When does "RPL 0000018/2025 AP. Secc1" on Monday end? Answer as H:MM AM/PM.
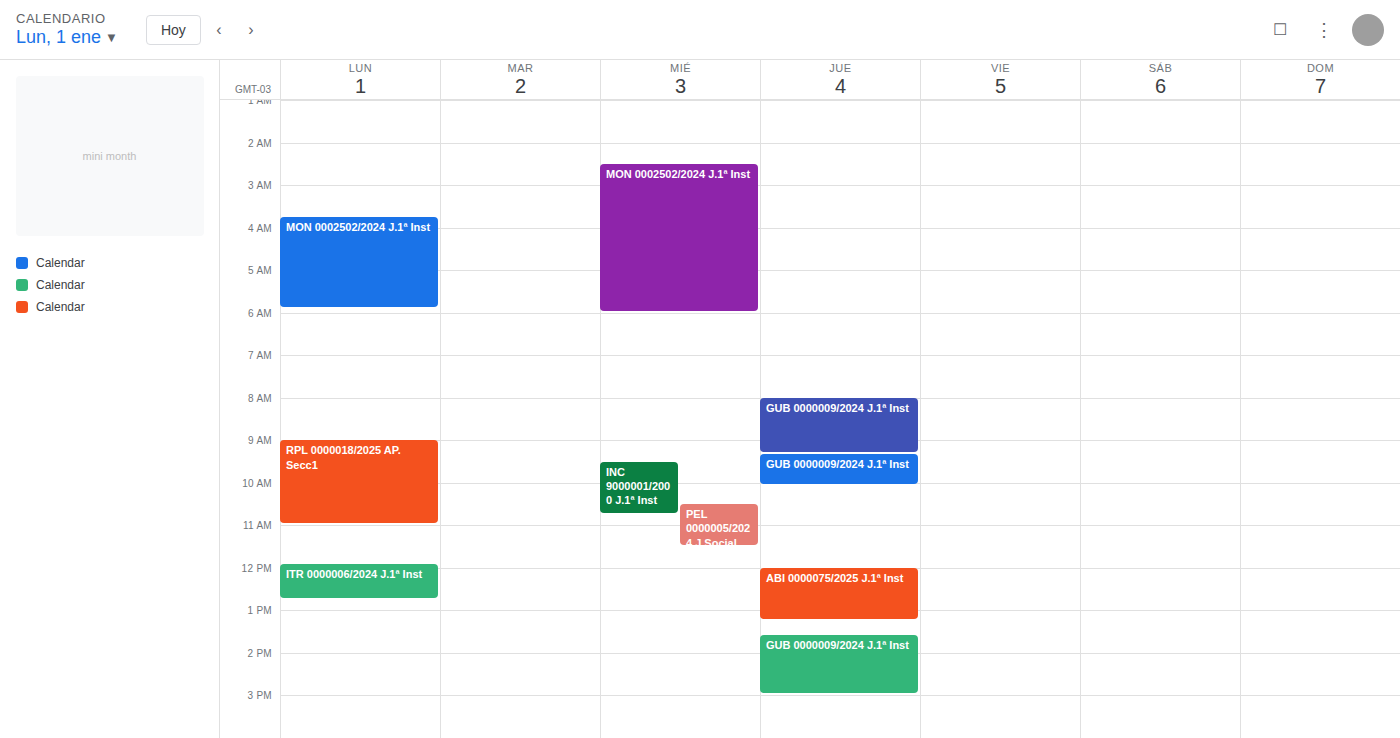
11:00 AM